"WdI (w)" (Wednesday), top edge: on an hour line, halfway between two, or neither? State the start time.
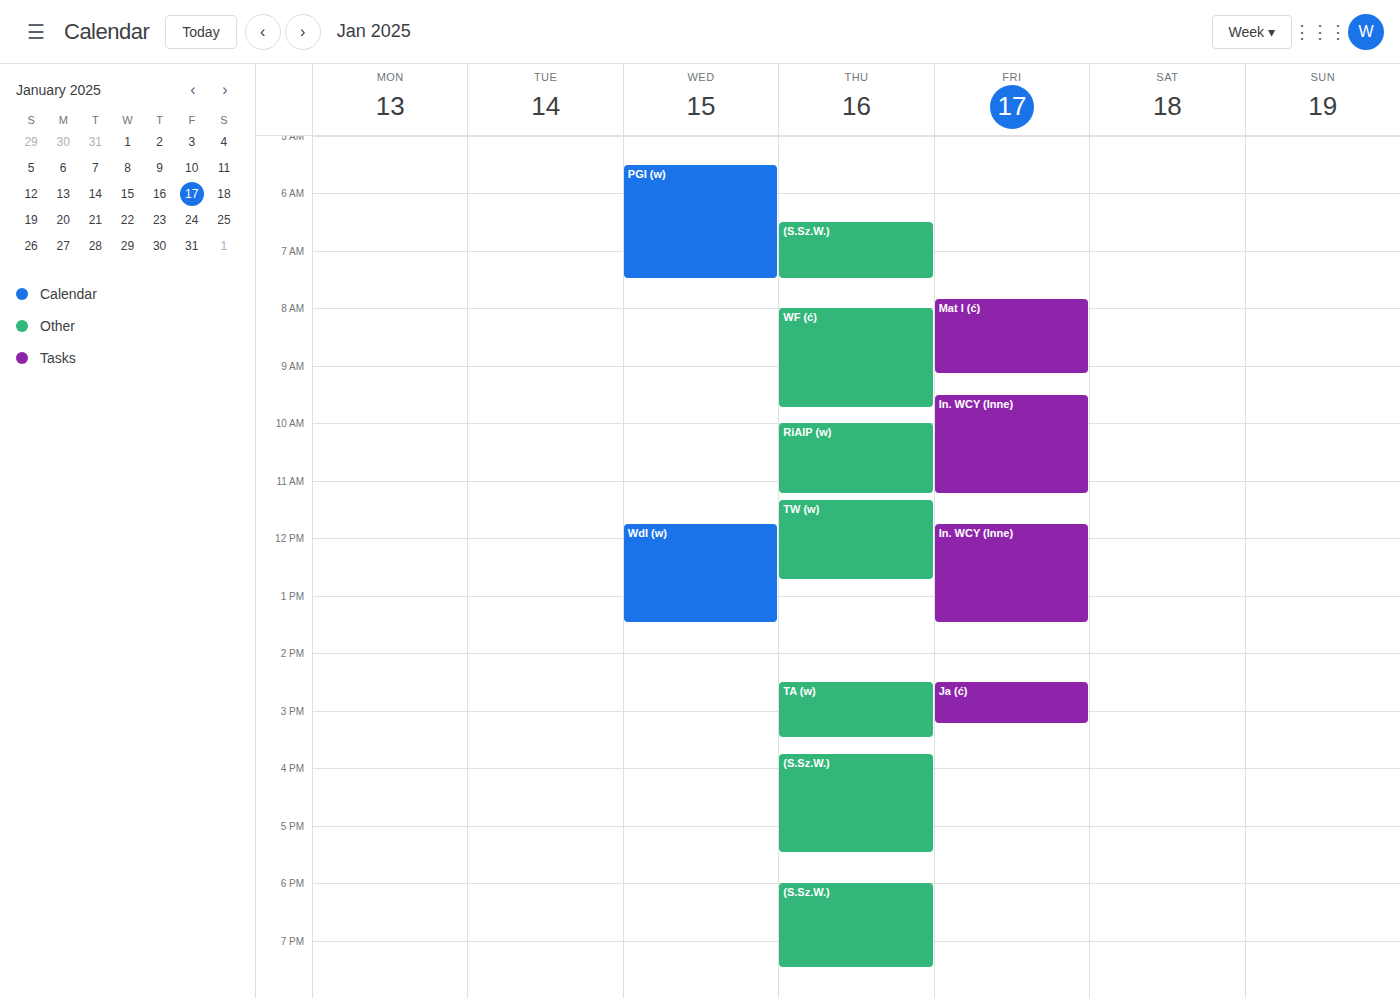
11:45 AM -- neither: three quarters of the way from the 11 AM line to the 12 PM line.